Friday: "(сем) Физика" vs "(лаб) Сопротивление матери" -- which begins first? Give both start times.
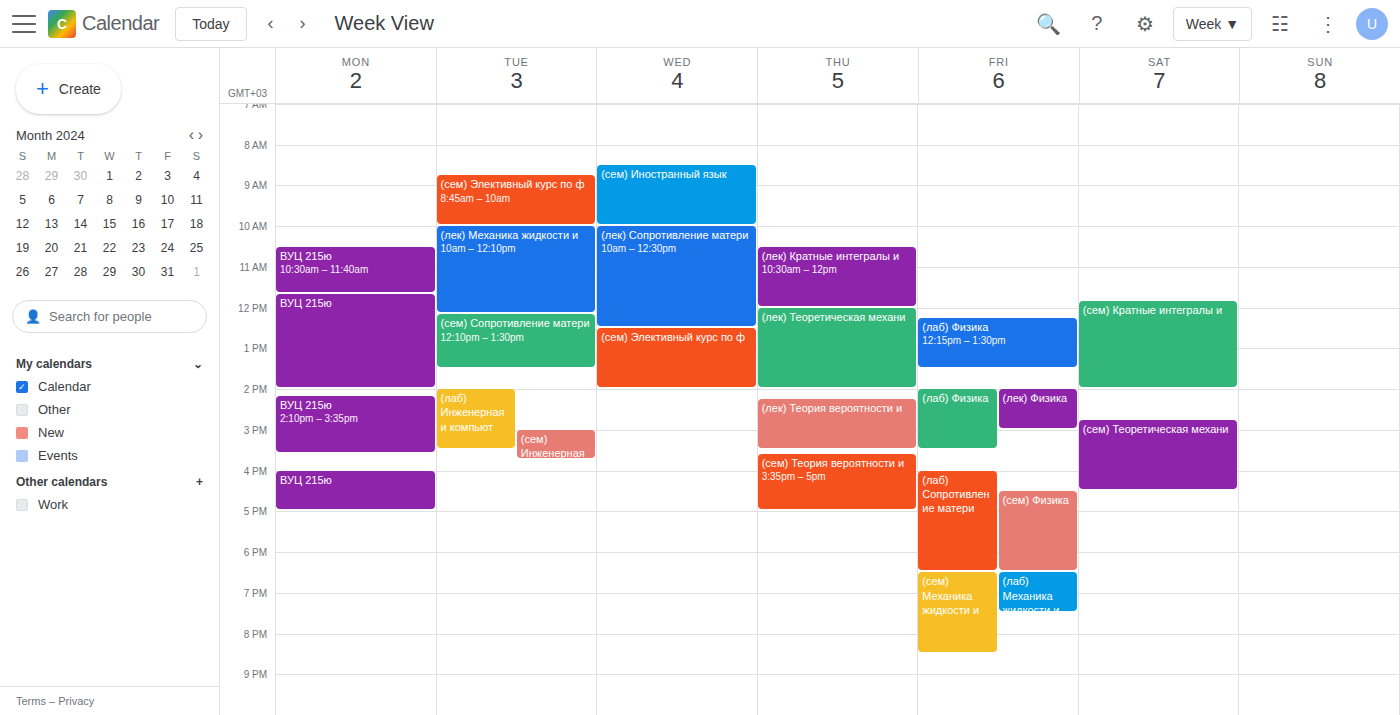
"(лаб) Сопротивление матери" 4:00 PM; "(сем) Физика" 4:30 PM.